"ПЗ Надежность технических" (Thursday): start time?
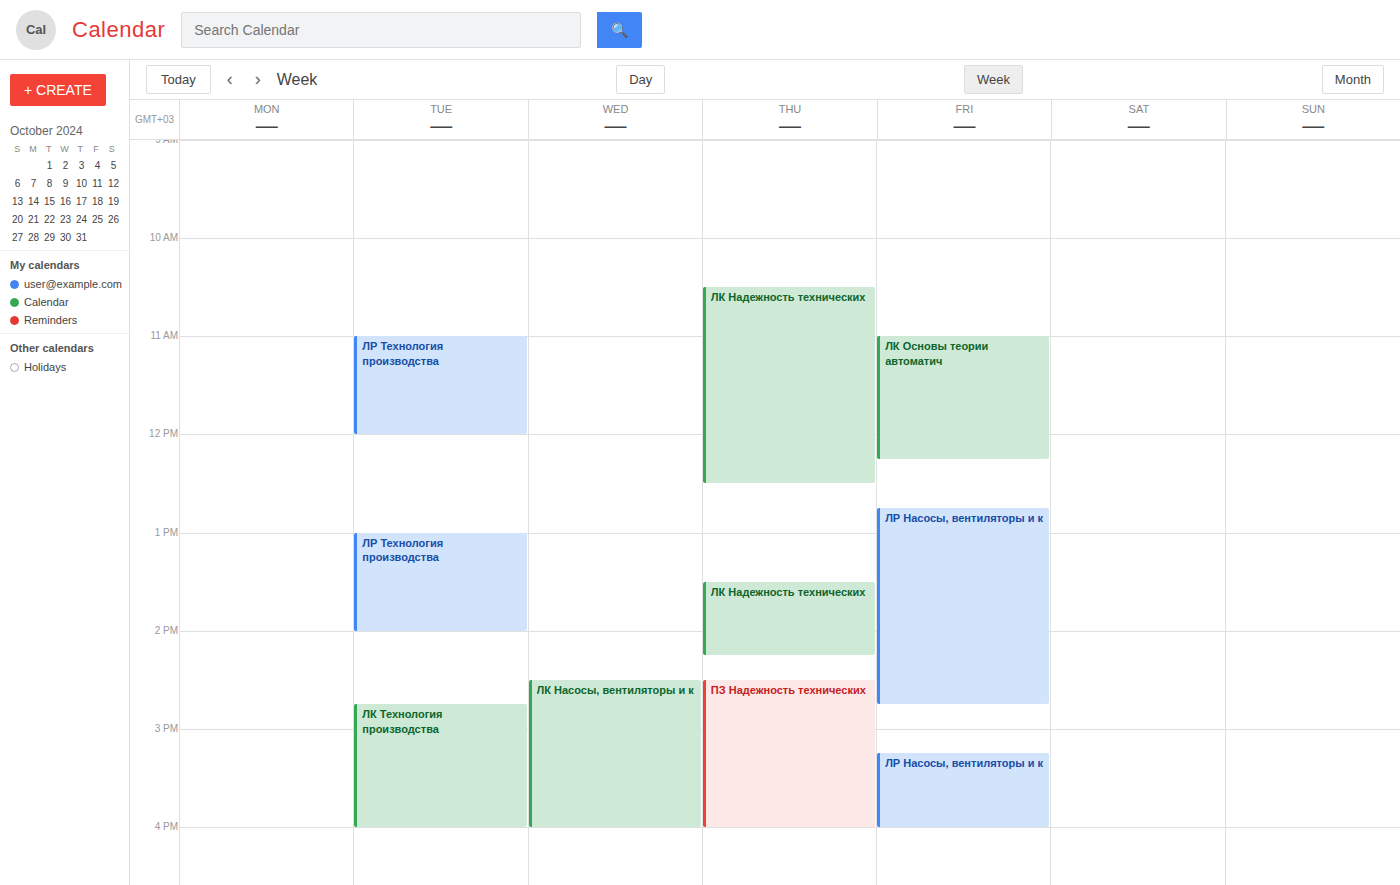
2:30 PM